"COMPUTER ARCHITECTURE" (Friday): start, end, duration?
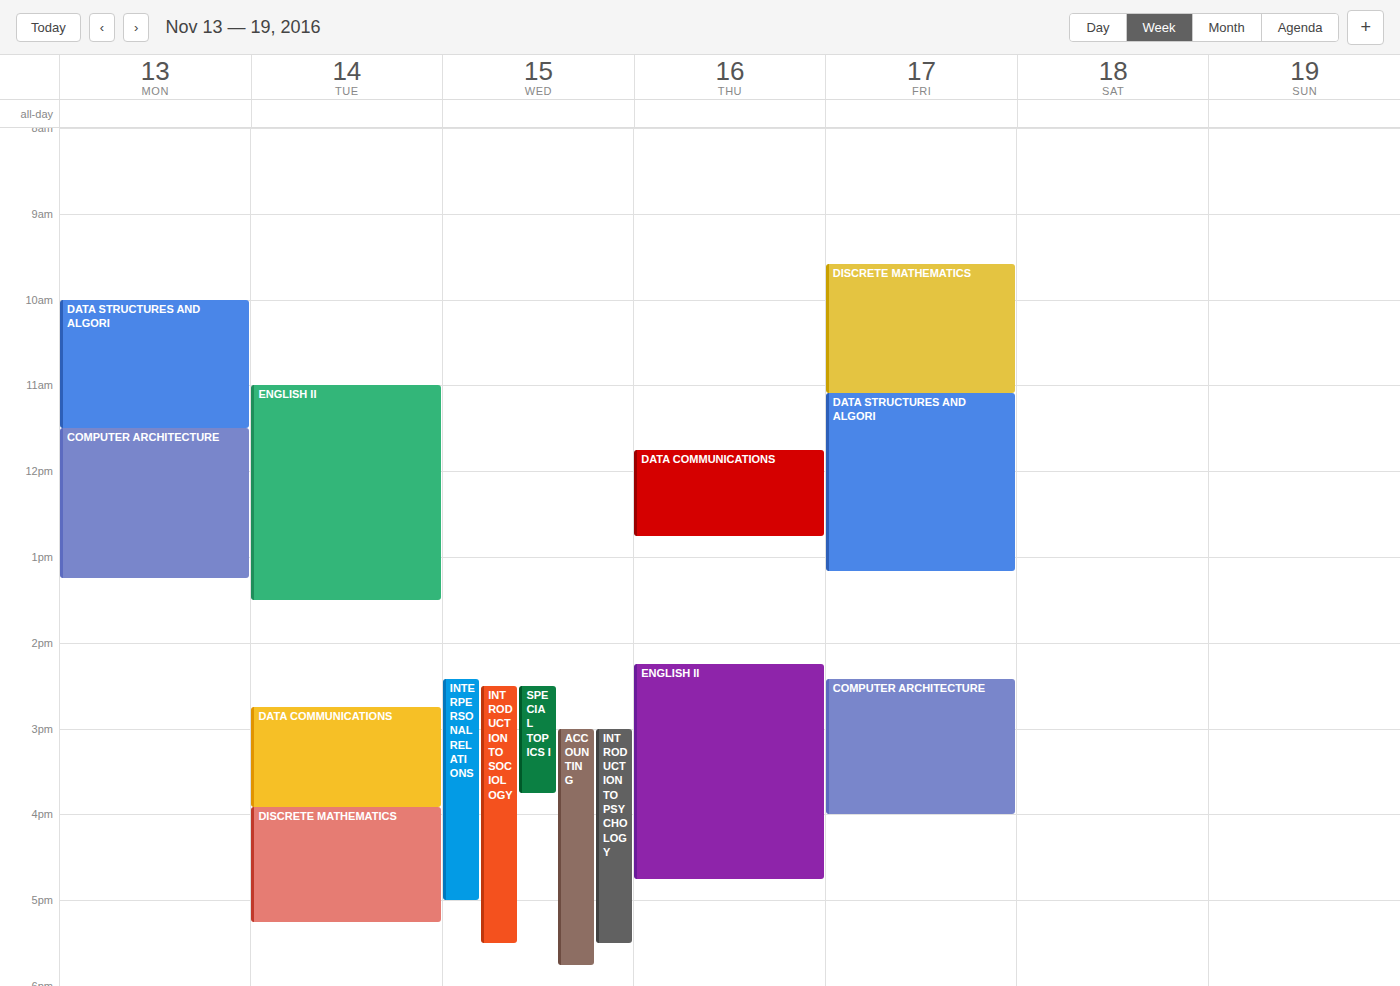
14:25 to 16:00, 1 hour 35 minutes